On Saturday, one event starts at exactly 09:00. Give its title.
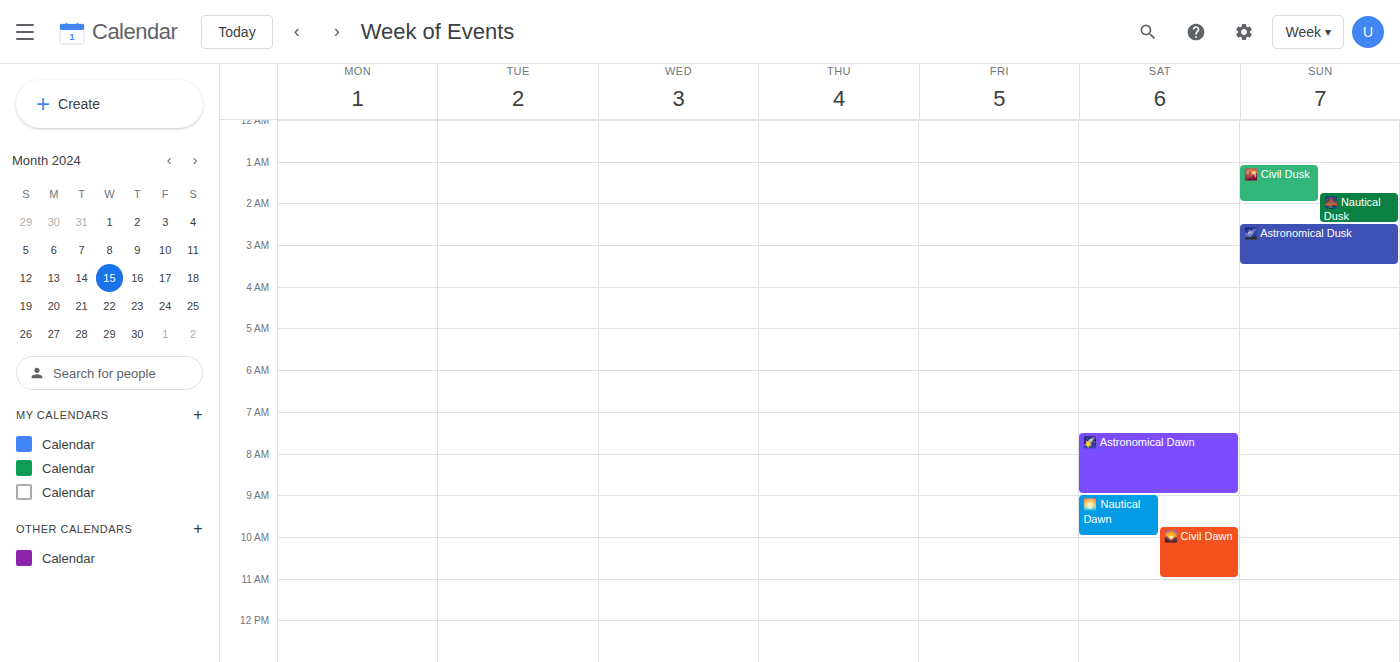
"🌅 Nautical Dawn"